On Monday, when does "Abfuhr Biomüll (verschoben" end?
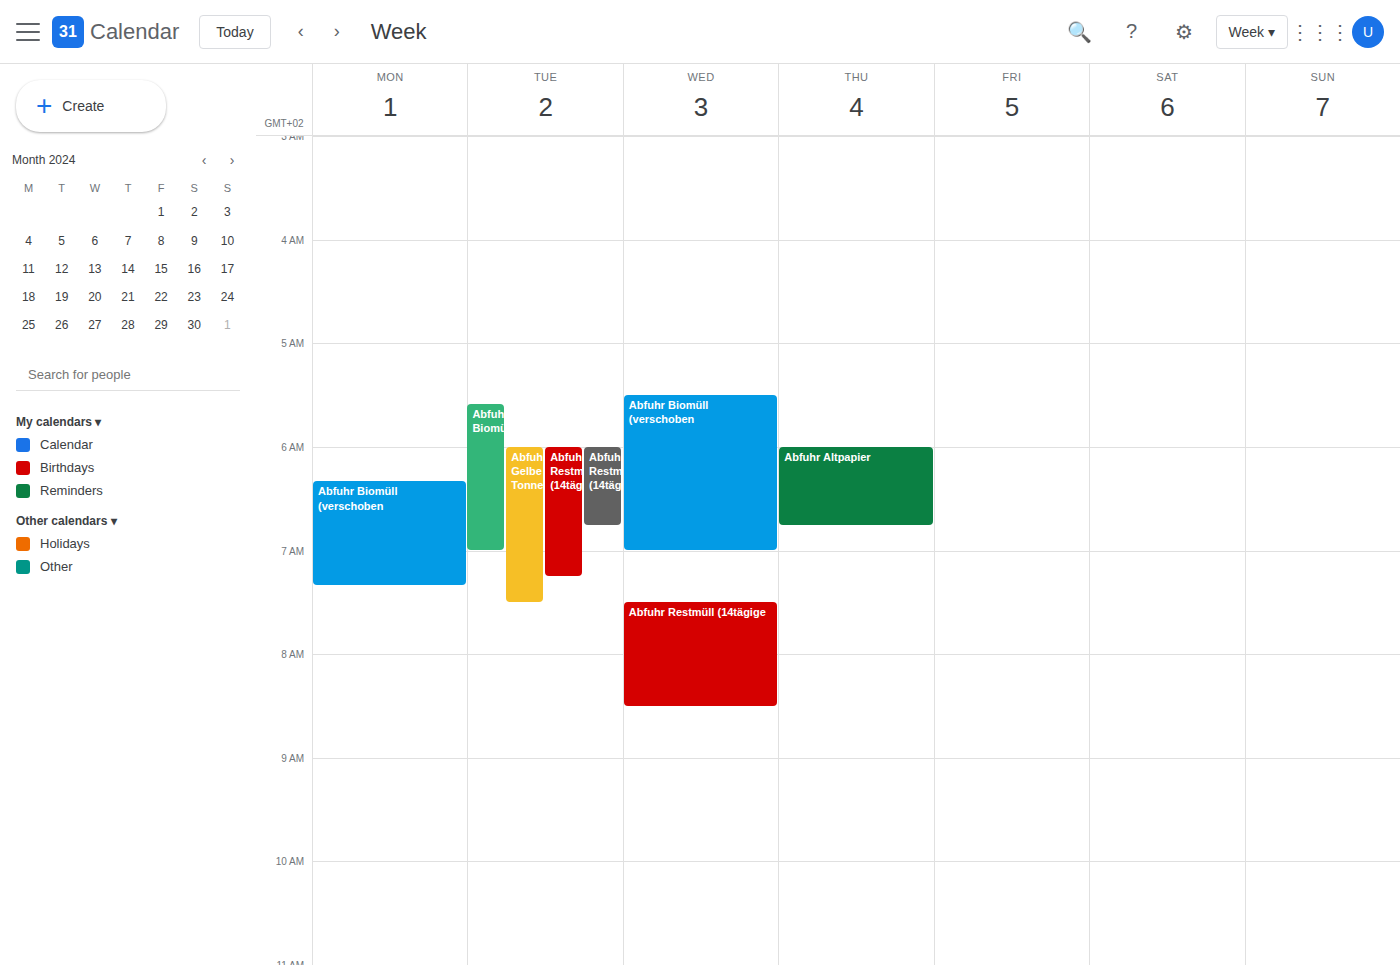
07:20